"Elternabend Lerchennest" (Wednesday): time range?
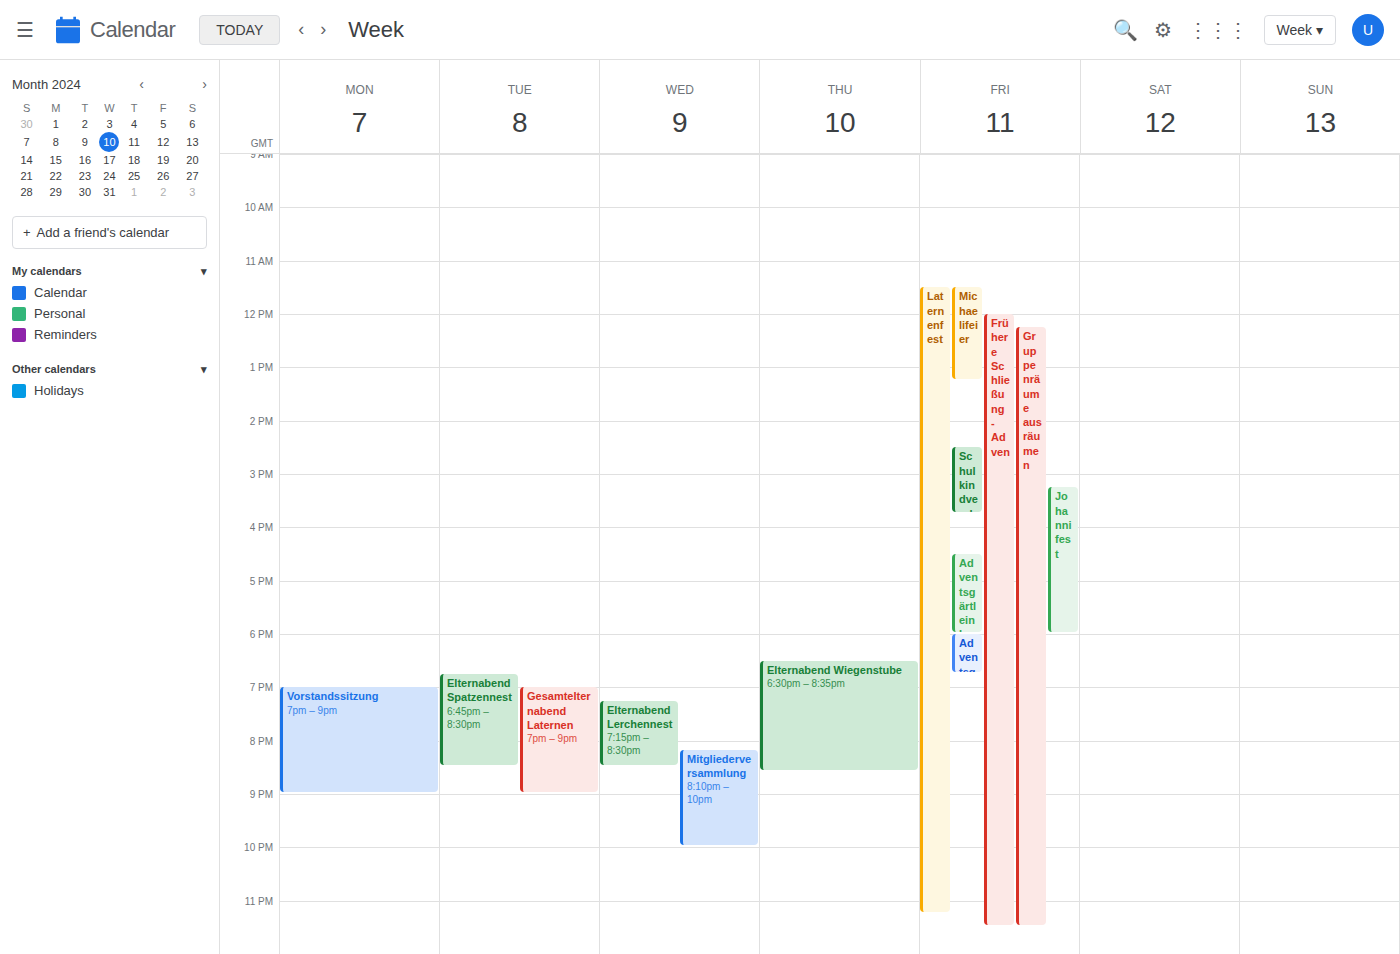
7:15 PM to 8:30 PM